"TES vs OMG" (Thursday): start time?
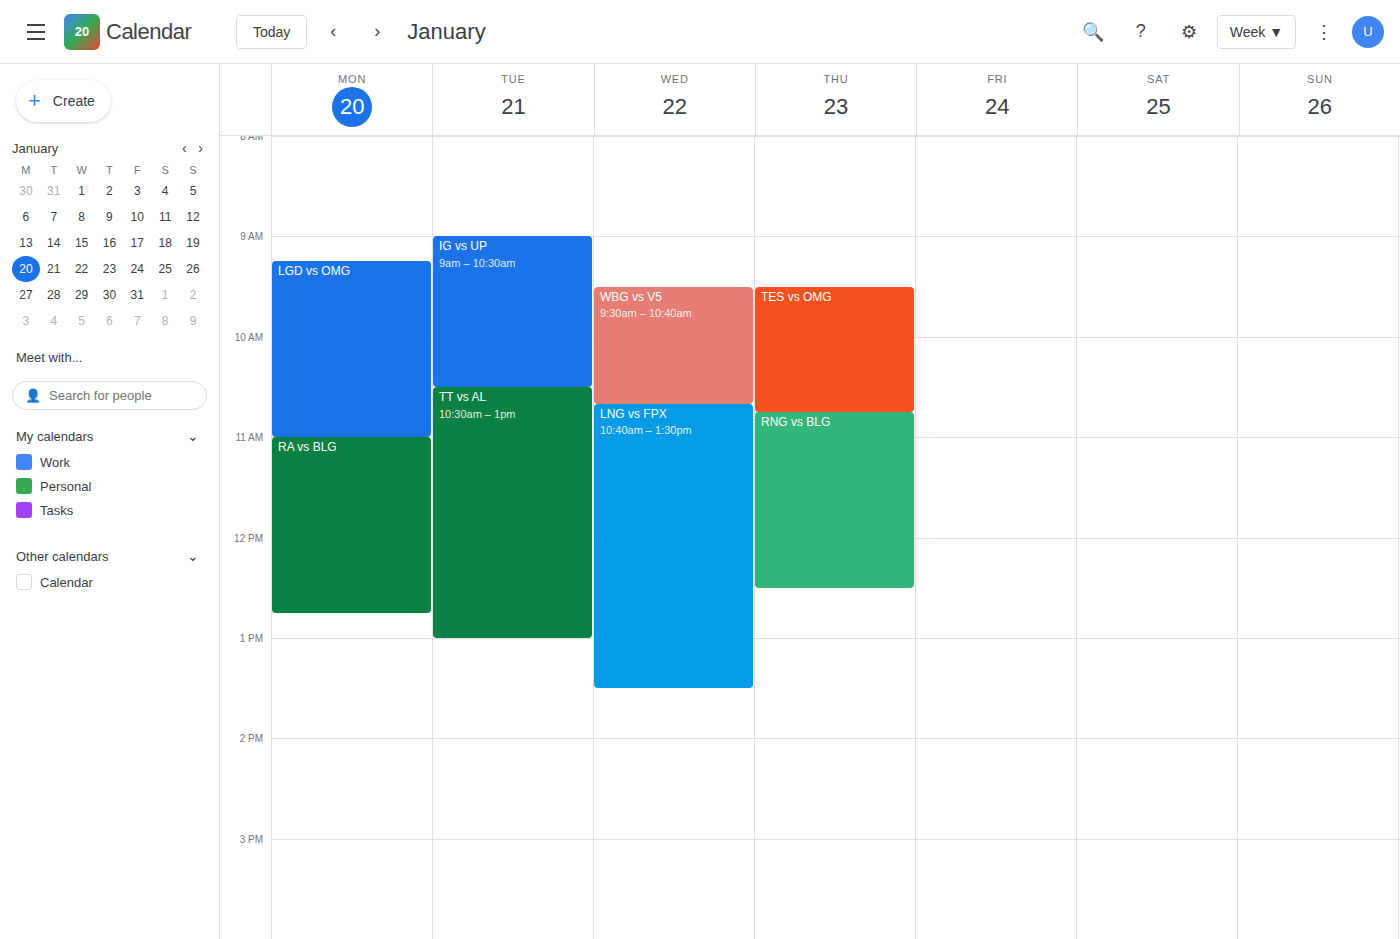
09:30